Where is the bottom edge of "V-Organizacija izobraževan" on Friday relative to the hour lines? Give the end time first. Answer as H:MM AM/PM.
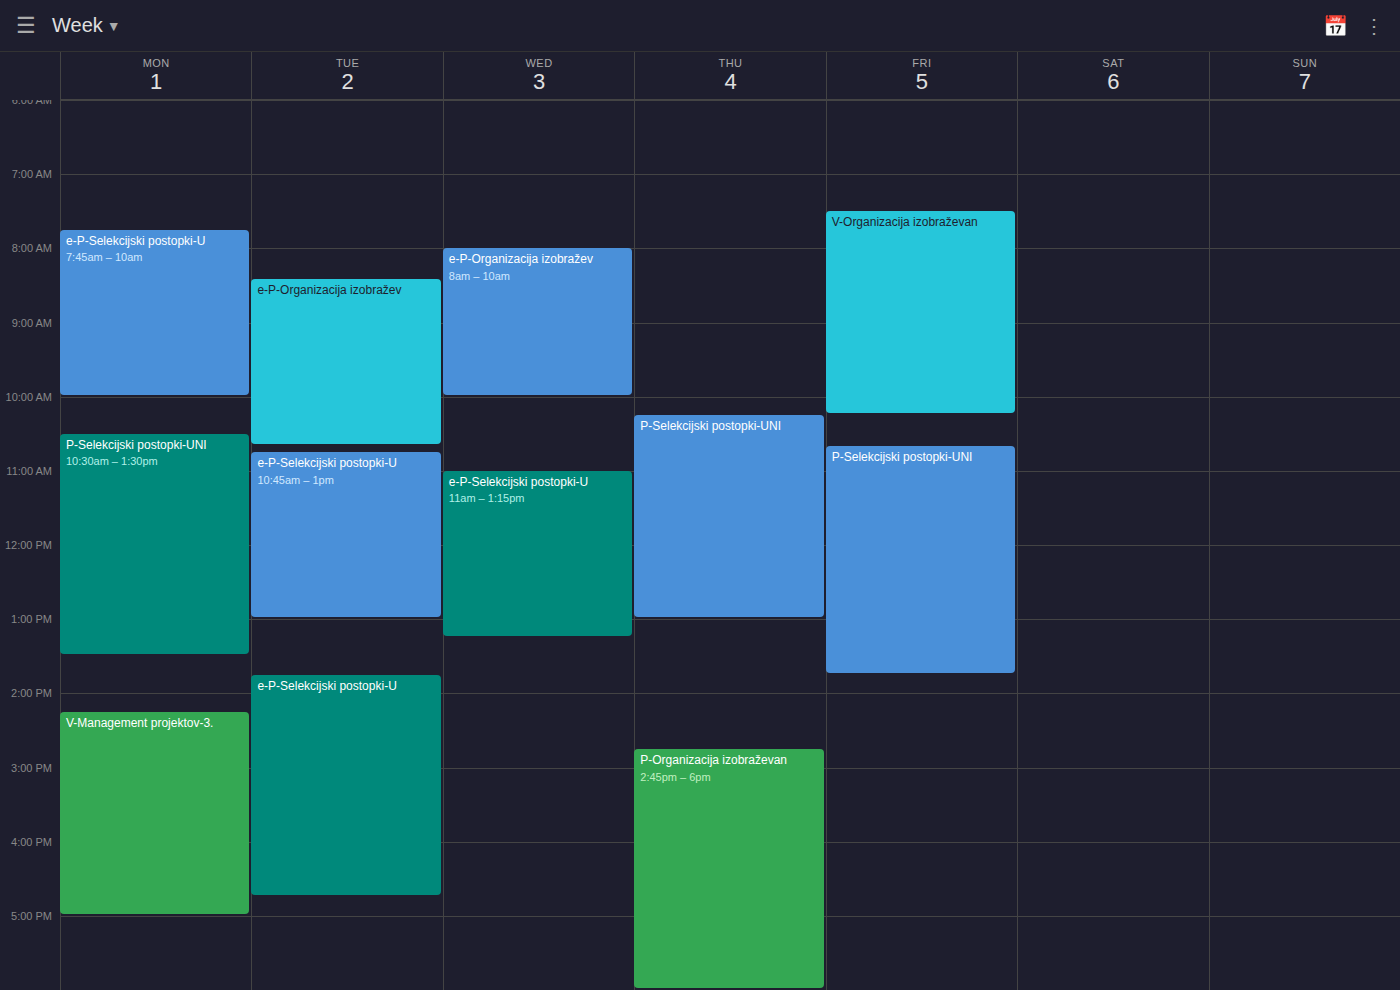
10:15 AM -- neither: a quarter of the way from the 10 AM line to the 11 AM line.